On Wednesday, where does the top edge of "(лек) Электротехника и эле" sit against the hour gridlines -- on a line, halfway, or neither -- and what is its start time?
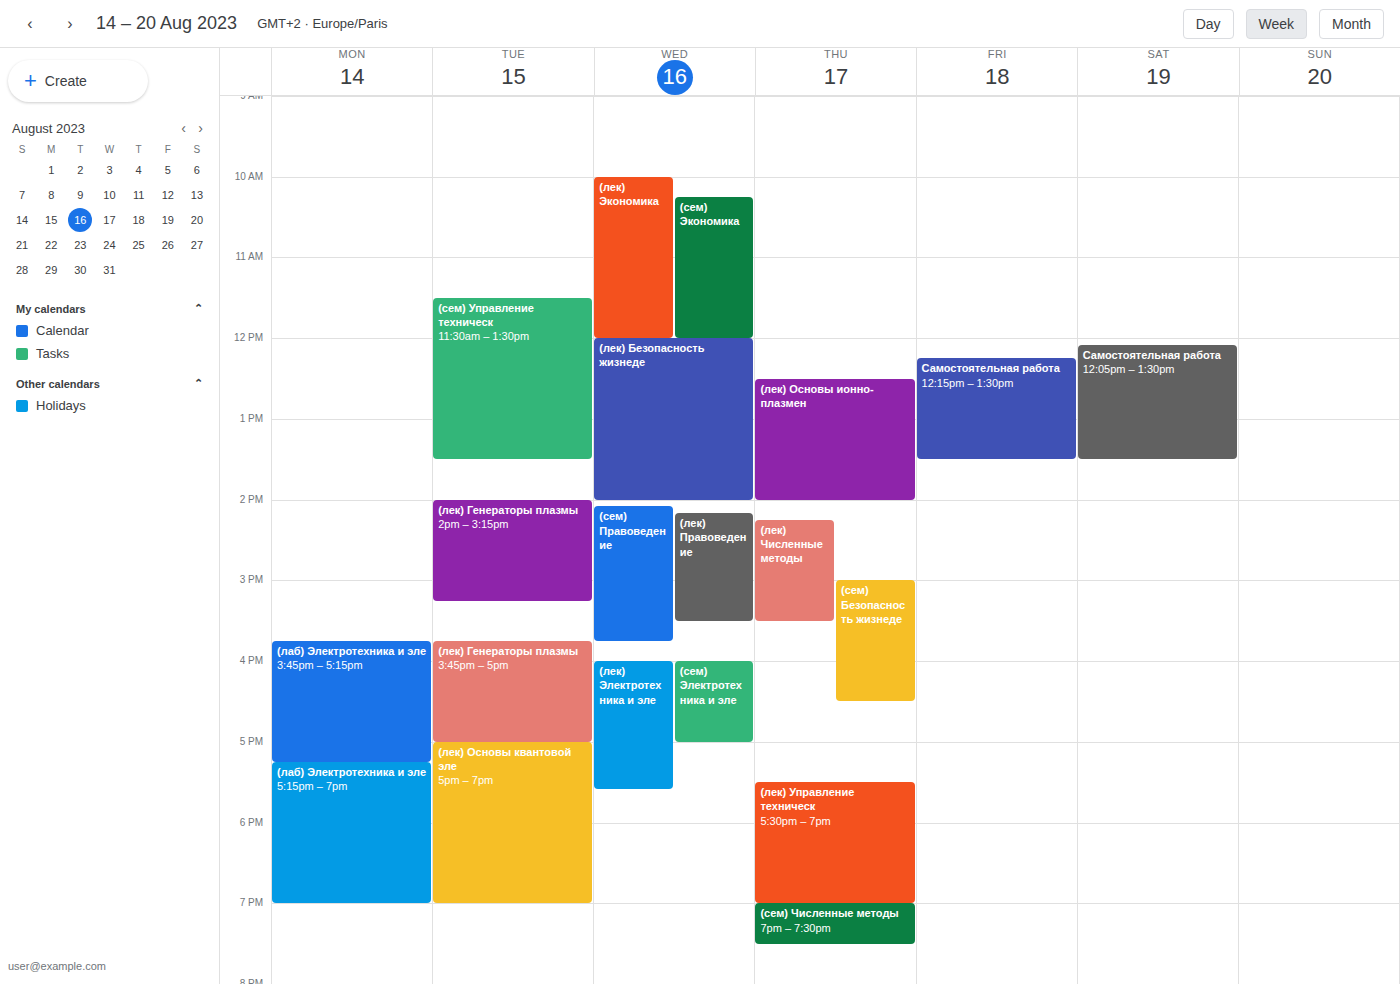
4:00 PM -- exactly on the 4 PM line.